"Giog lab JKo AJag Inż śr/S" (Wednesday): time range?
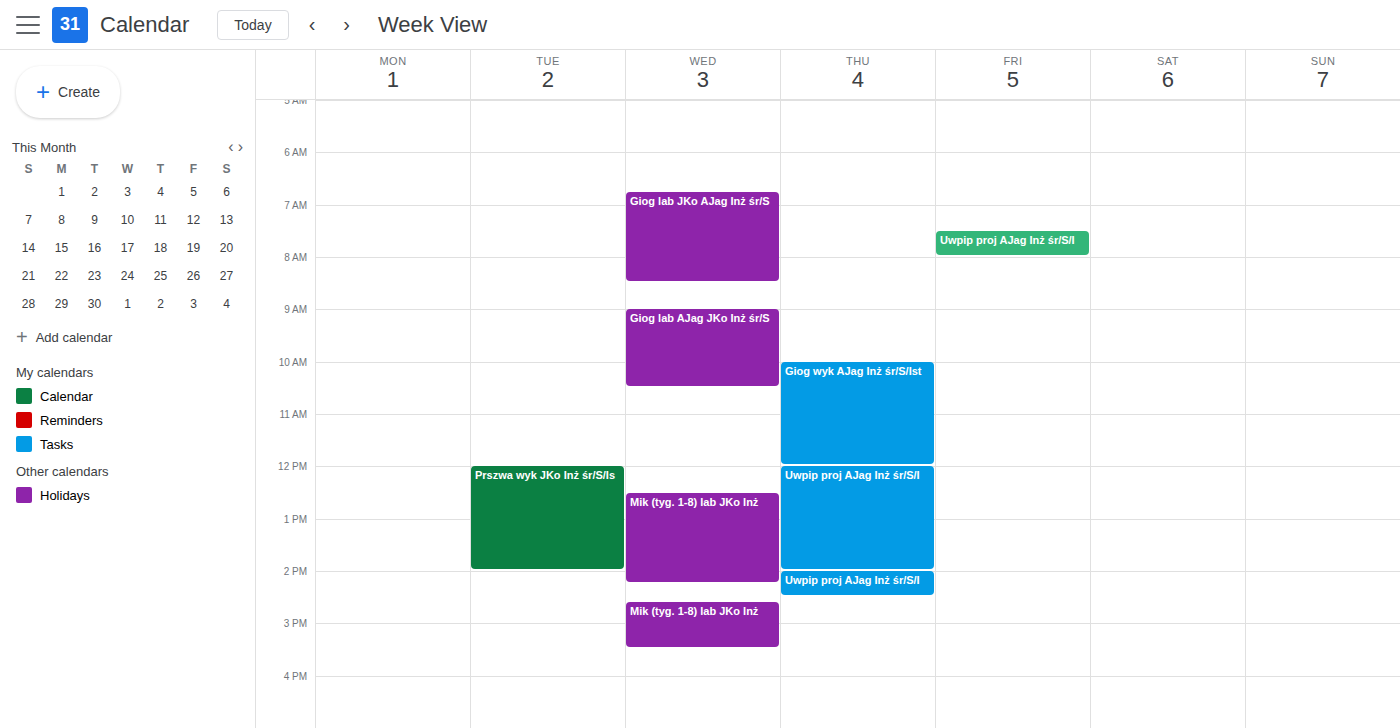
6:45 AM to 8:30 AM